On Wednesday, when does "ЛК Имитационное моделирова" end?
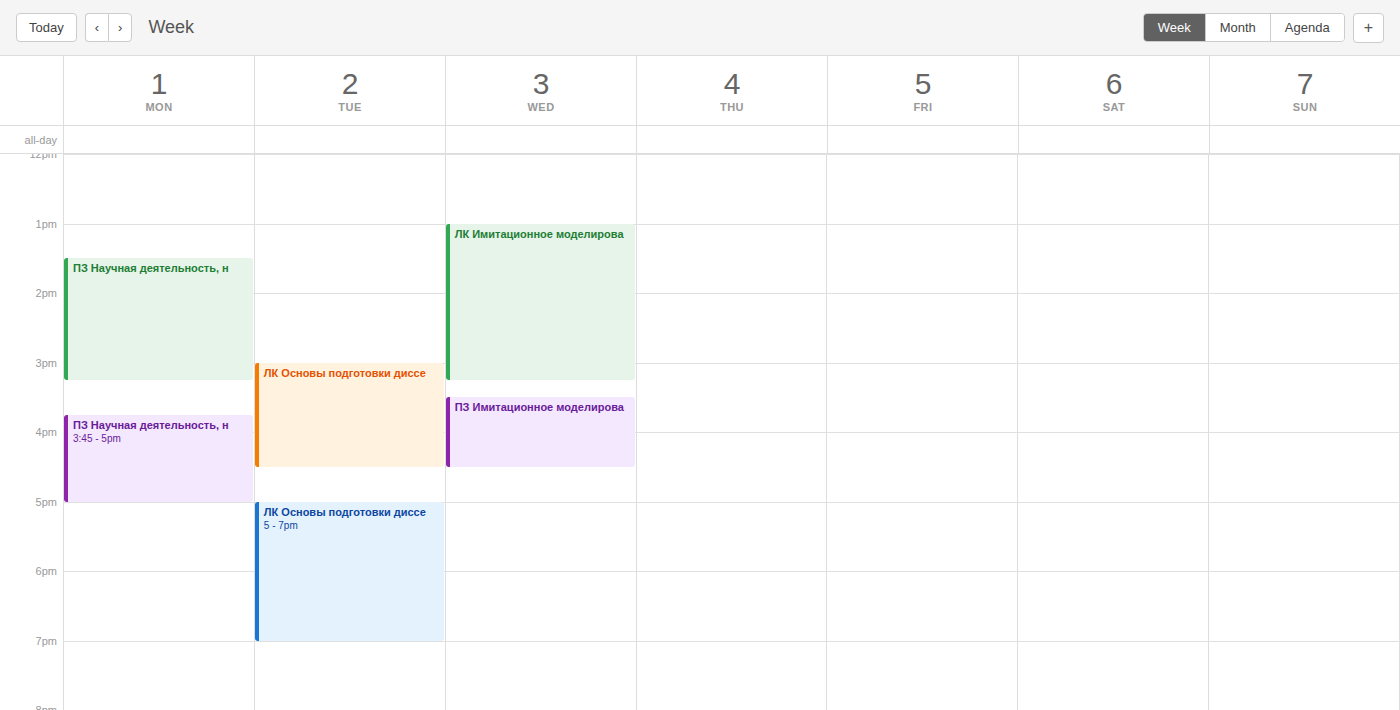
3:15 PM